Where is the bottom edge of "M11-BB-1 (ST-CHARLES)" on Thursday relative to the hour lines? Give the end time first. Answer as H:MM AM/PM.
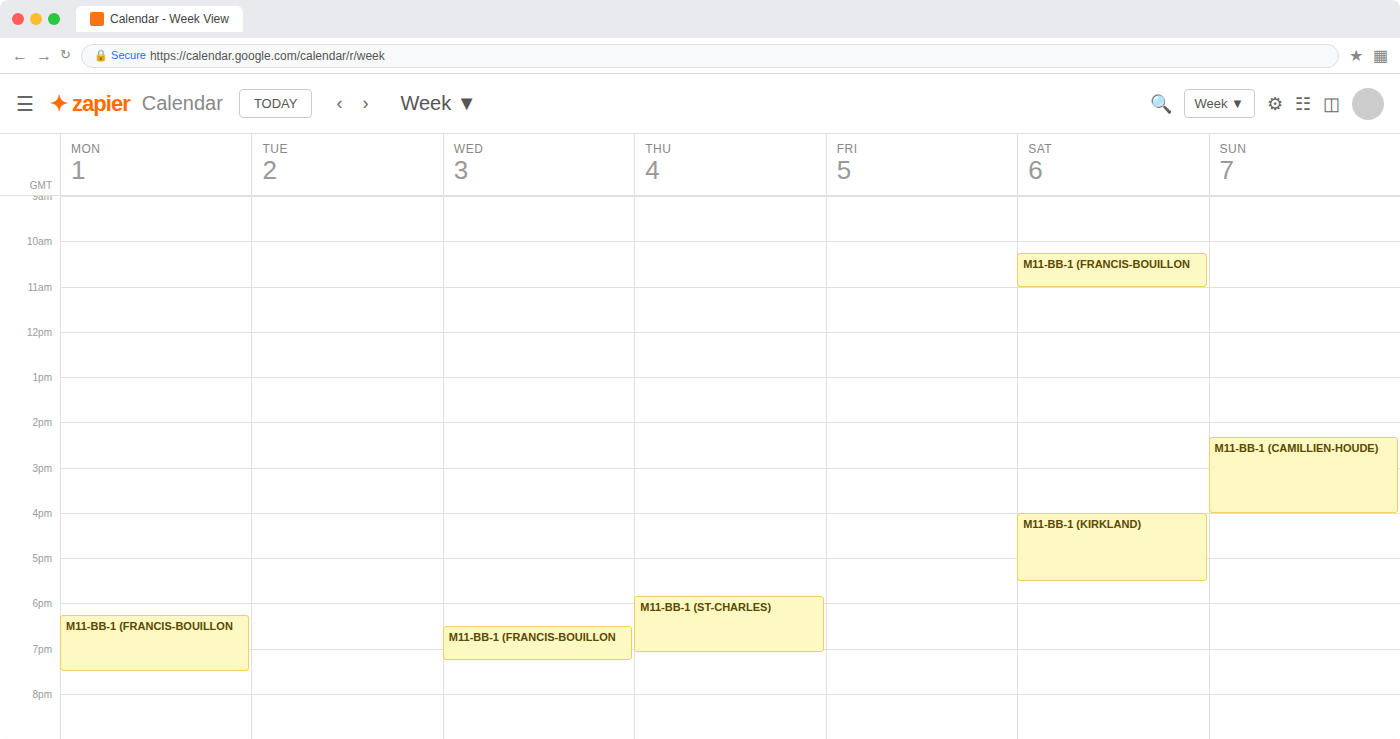
7:05 PM -- neither: 5 minutes below the 7 PM line and 55 minutes above the 8 PM line.